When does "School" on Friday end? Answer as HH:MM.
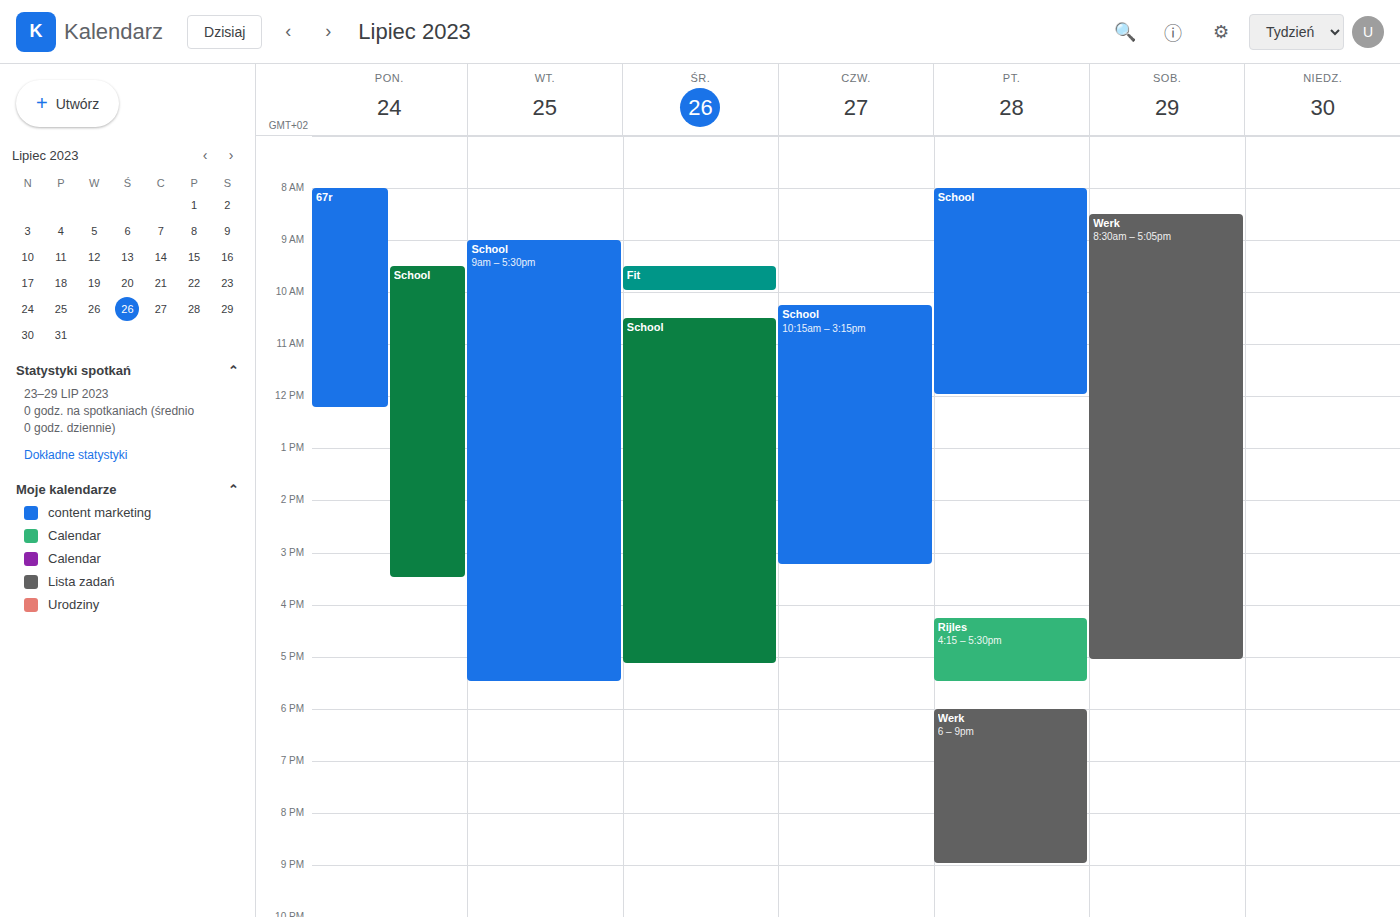
12:00